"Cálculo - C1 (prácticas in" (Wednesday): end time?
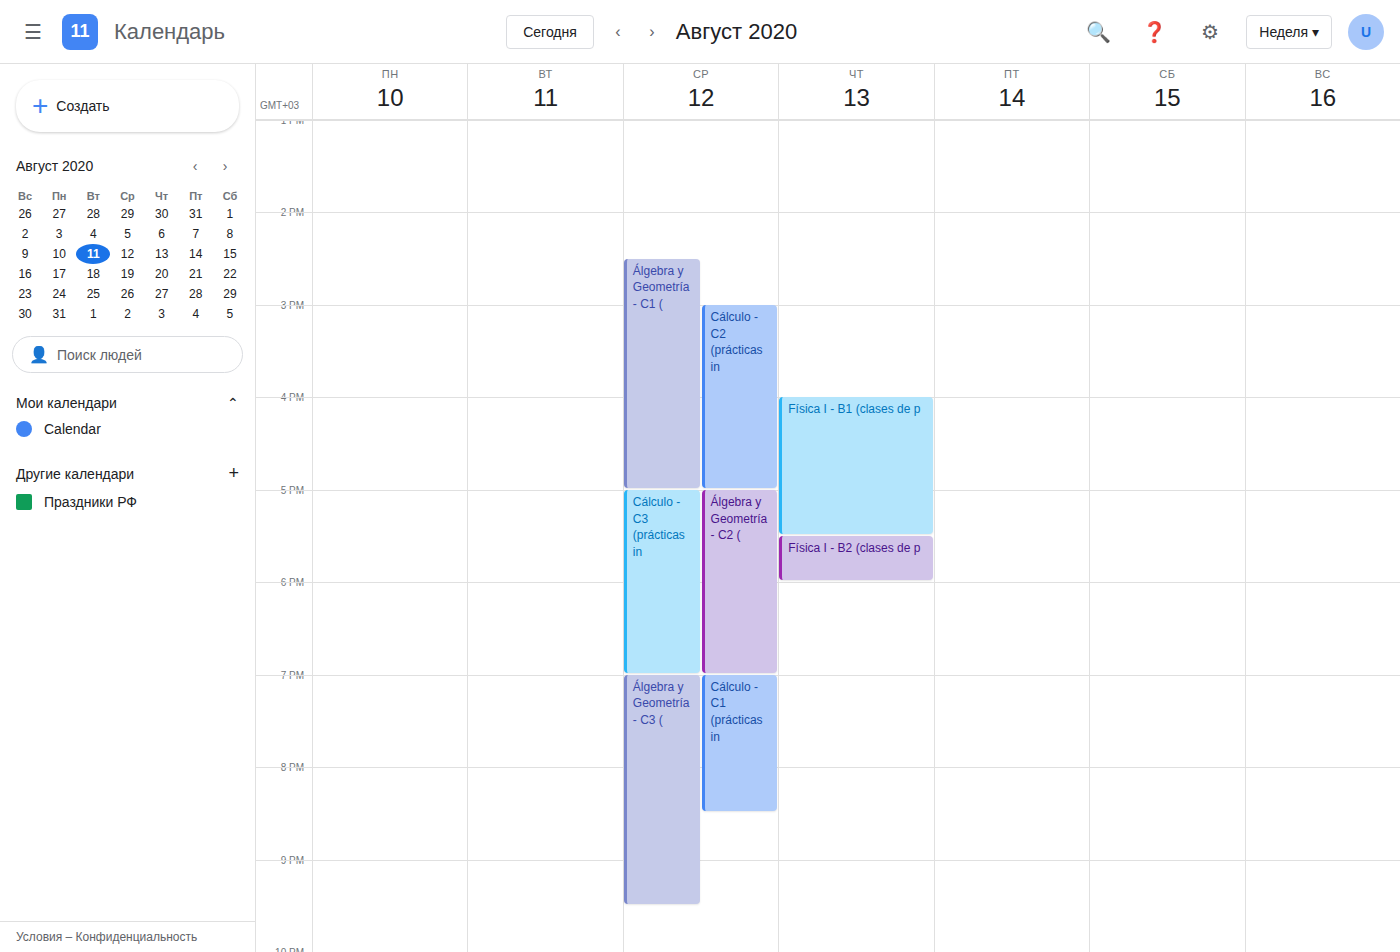
8:30 PM